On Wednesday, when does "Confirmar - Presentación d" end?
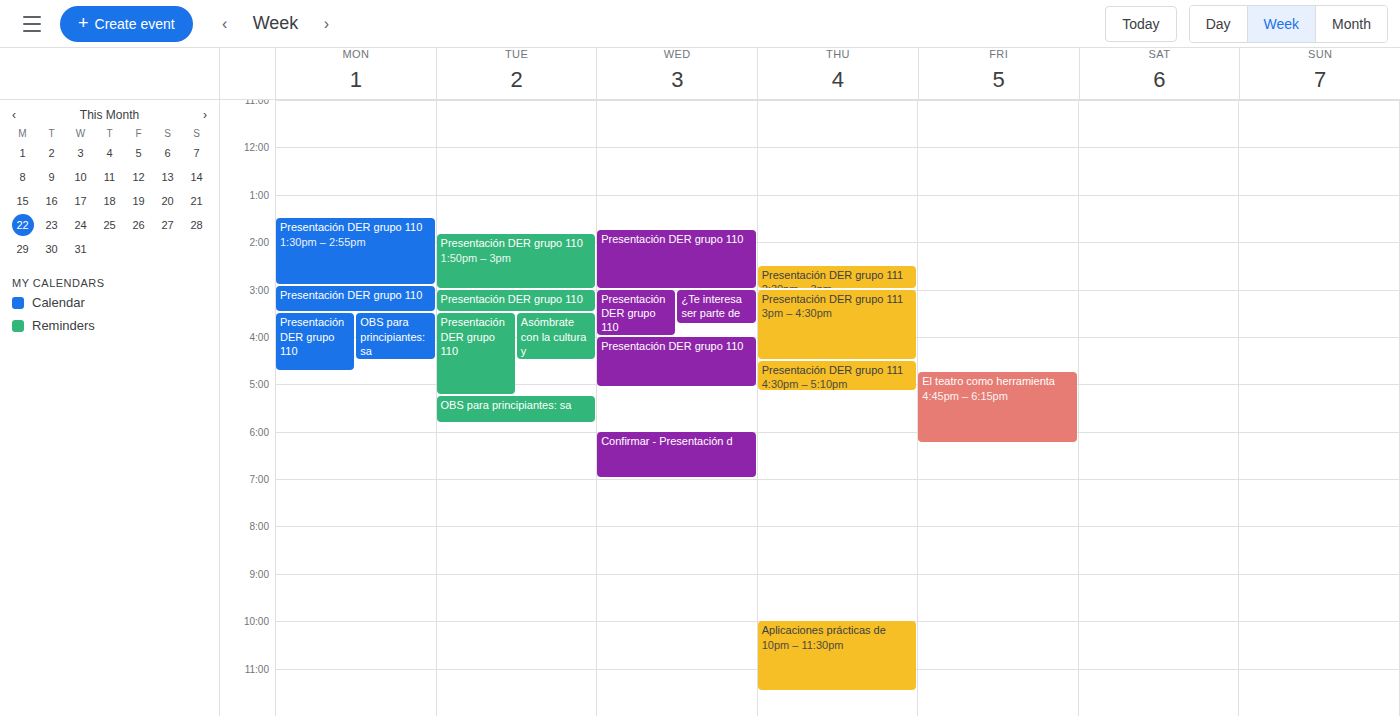
7:00 PM